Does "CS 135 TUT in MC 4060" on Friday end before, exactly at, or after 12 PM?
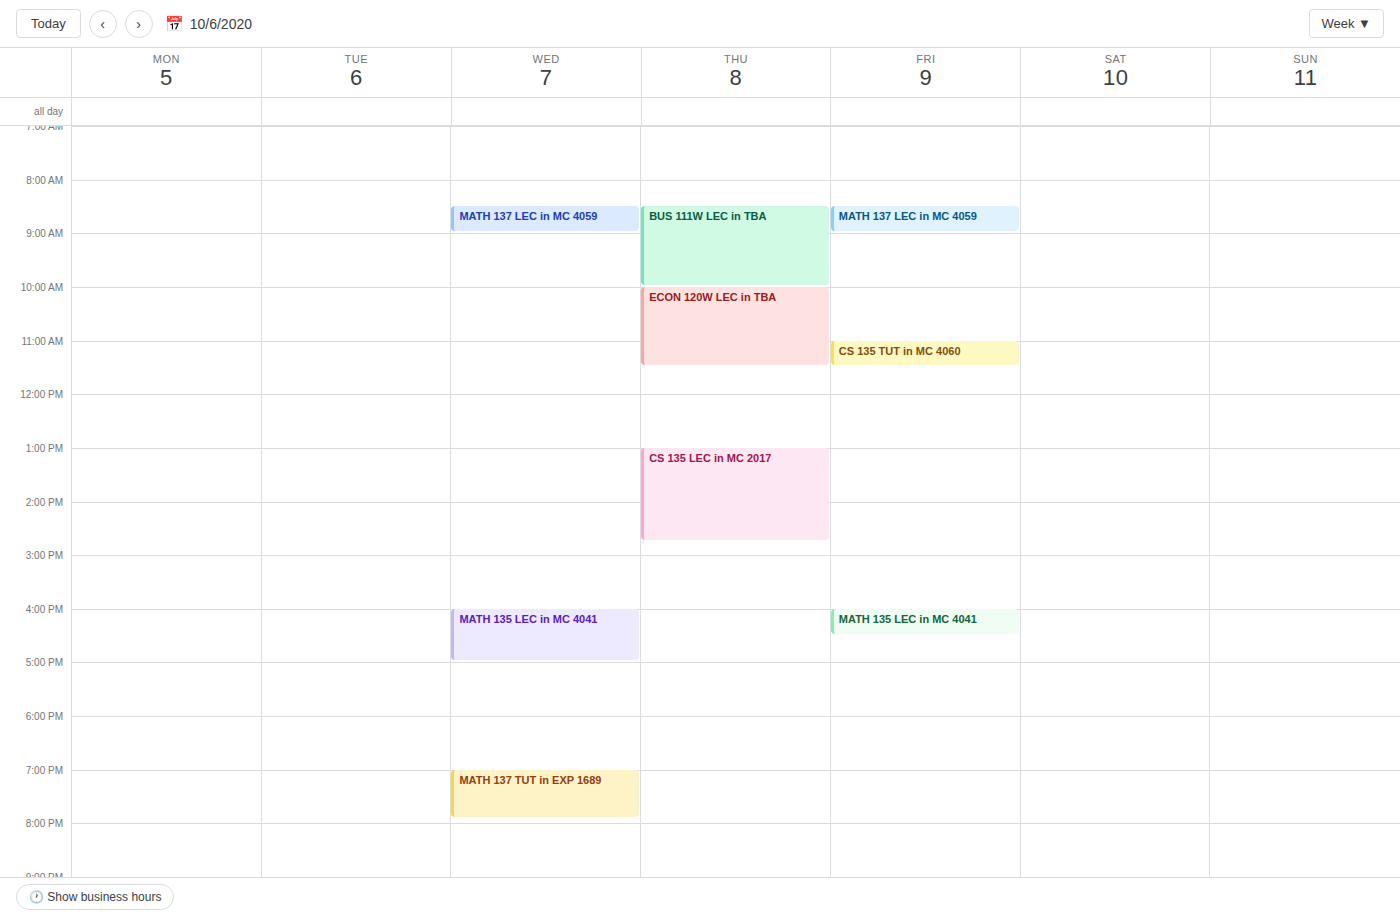
11:30 AM -- before 12 PM, 30 minutes above the 12 PM line.